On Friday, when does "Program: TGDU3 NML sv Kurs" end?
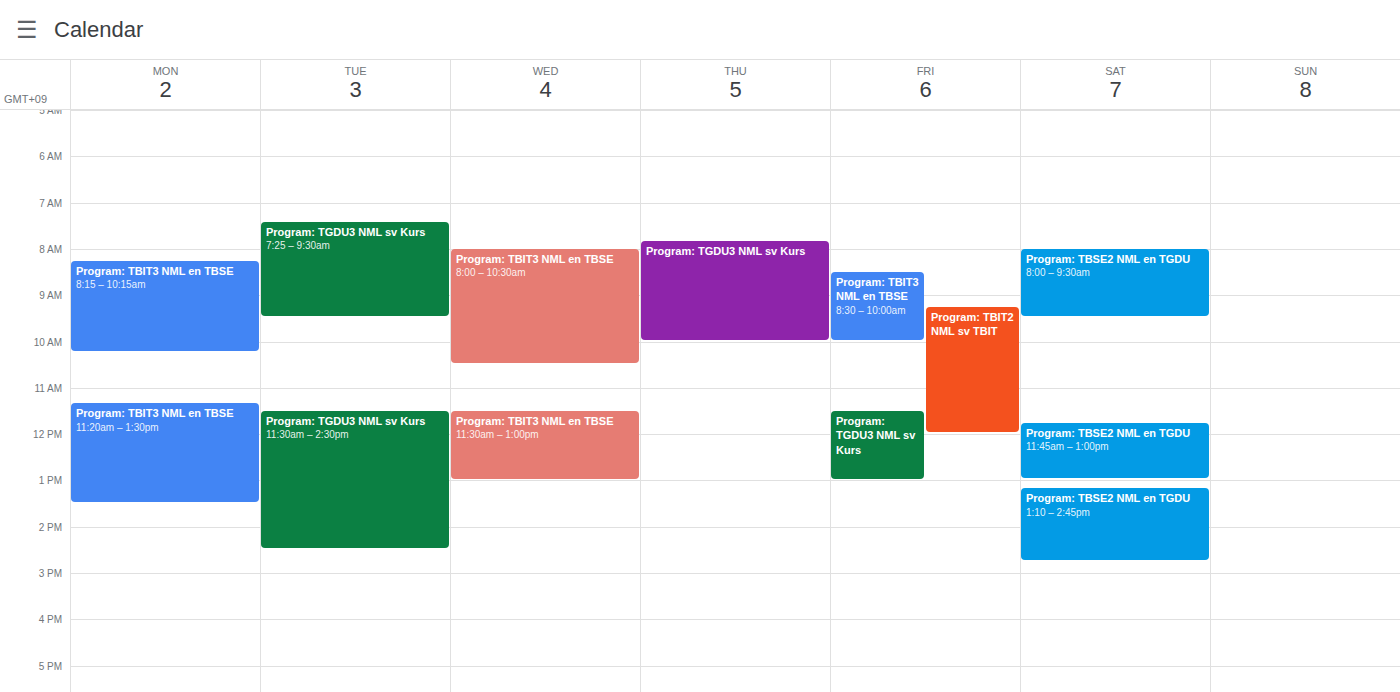
1:00 PM